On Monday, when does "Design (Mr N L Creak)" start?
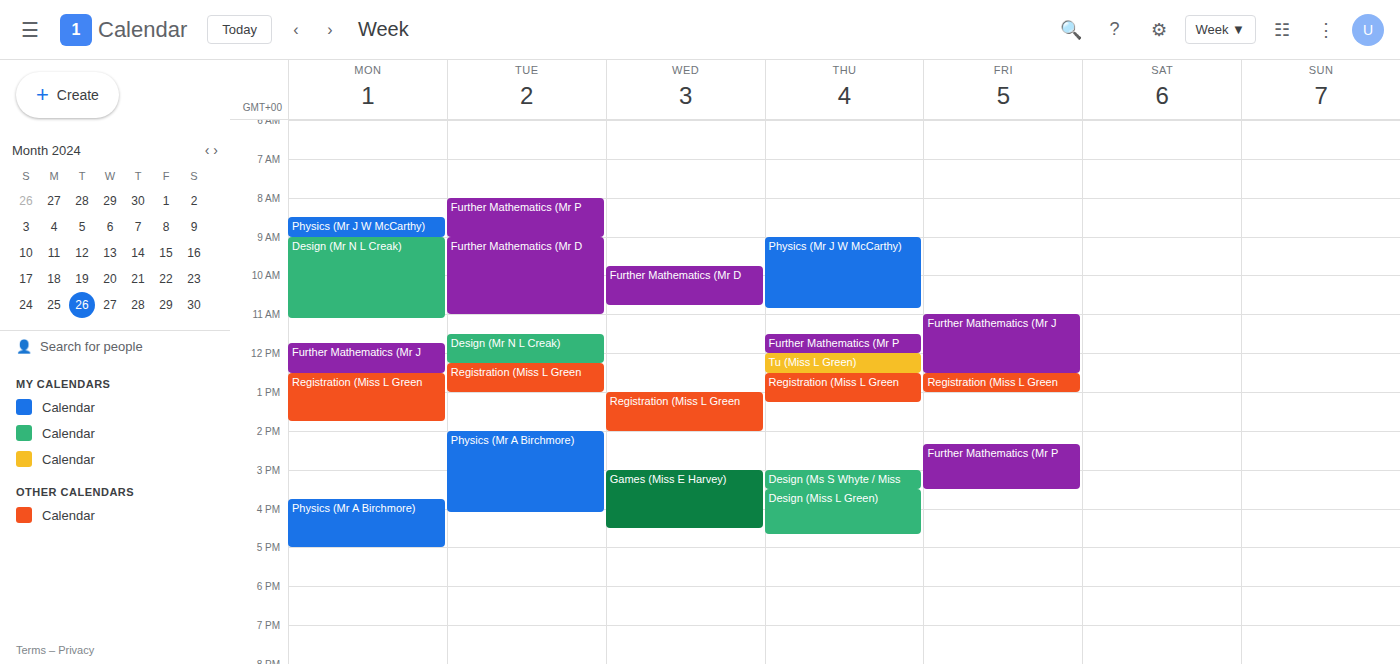
9:00 AM